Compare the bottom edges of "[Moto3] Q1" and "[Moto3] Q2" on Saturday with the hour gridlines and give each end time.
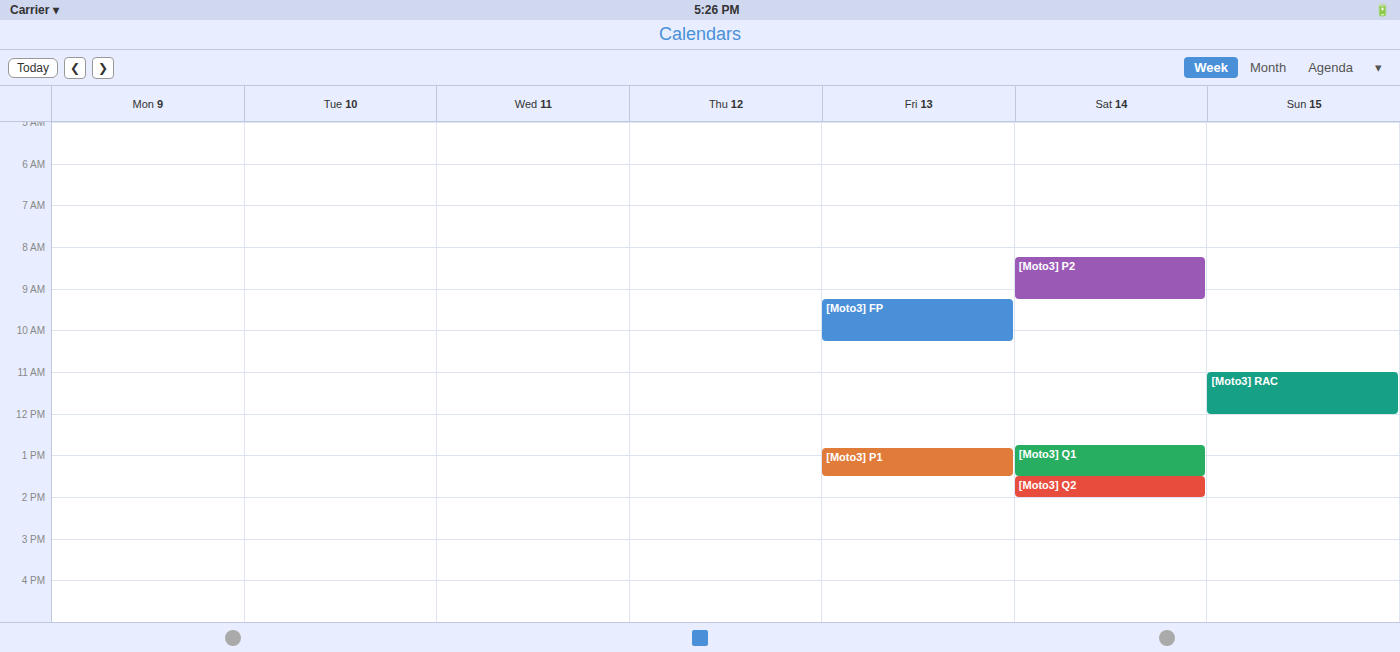
"[Moto3] Q1": 1:30 PM, halfway between the 1 PM and 2 PM lines. "[Moto3] Q2": 2:00 PM, exactly on the 2 PM line.